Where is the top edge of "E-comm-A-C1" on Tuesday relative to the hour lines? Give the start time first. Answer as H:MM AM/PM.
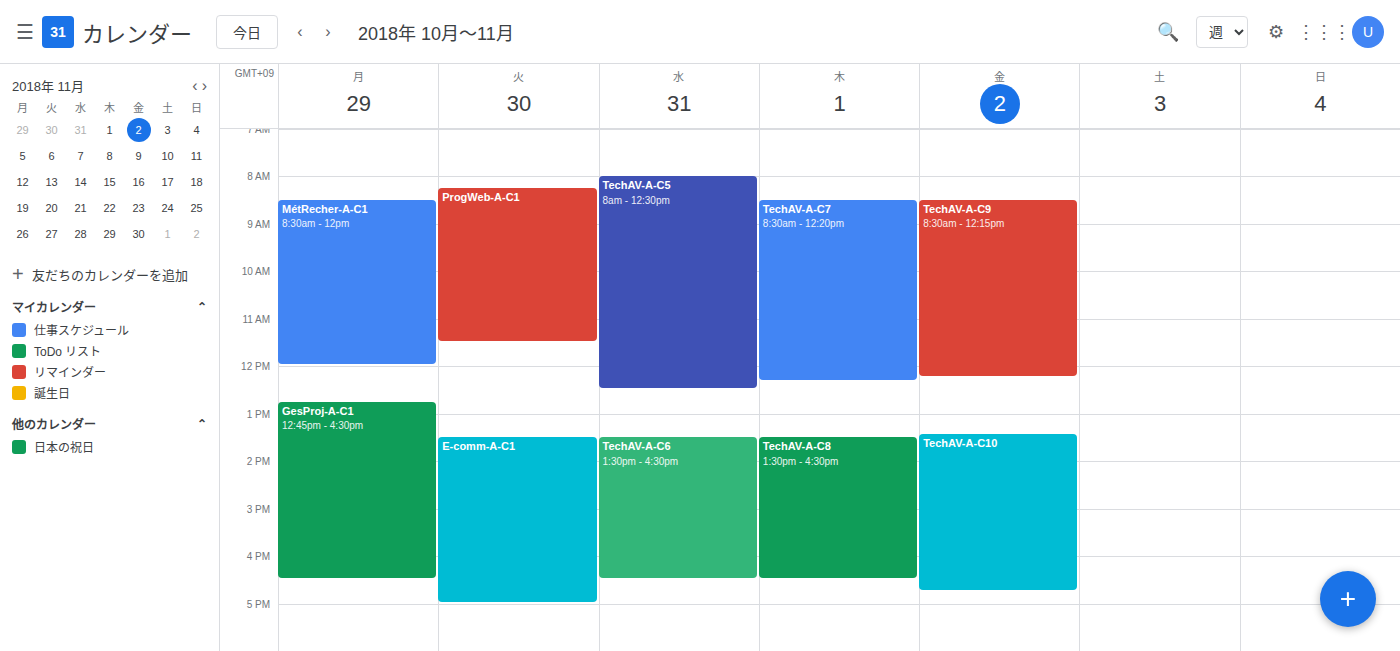
1:30 PM -- halfway between the 1 PM and 2 PM lines.